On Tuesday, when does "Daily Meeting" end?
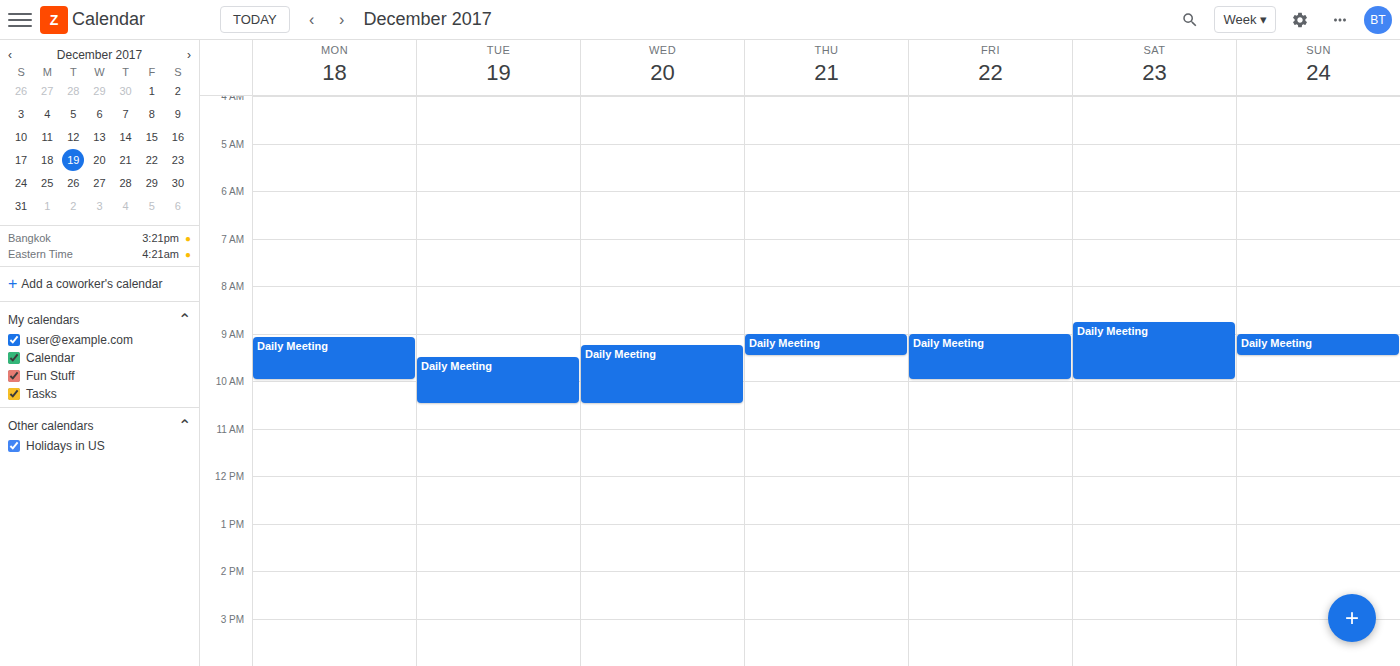
10:30